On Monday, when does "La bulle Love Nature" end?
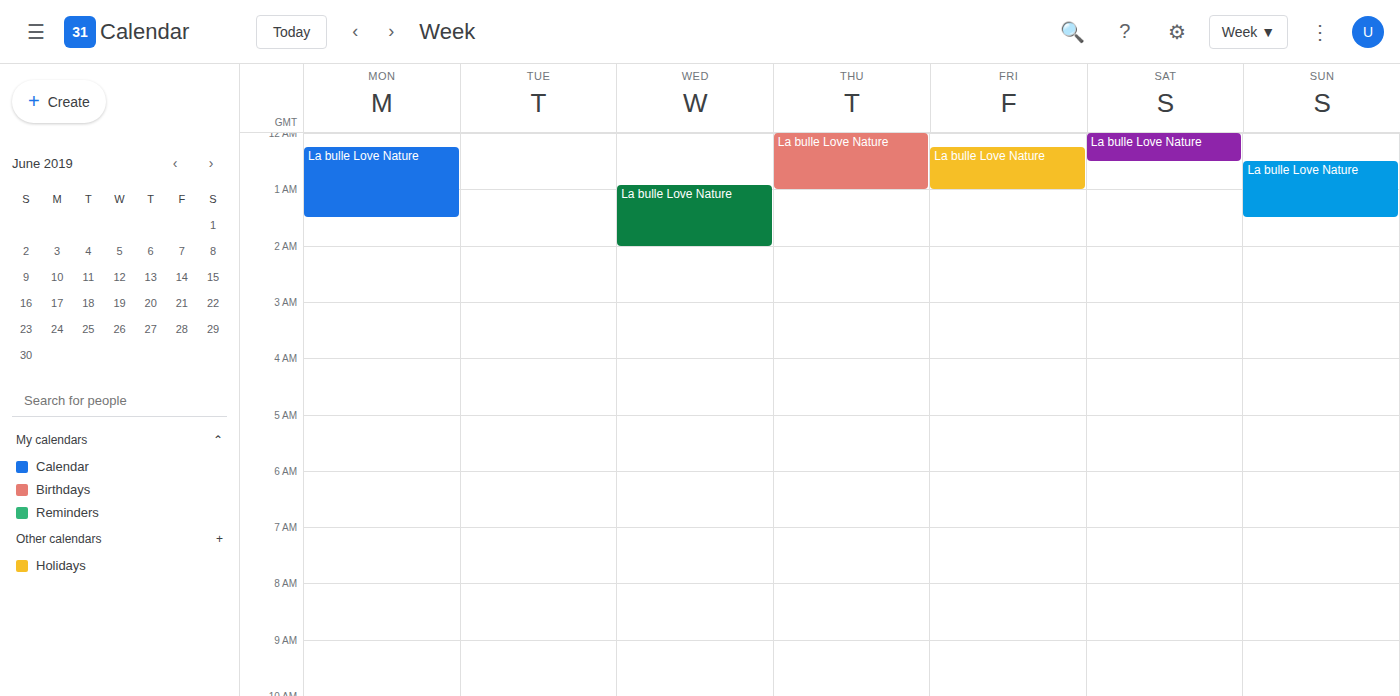
1:30 AM